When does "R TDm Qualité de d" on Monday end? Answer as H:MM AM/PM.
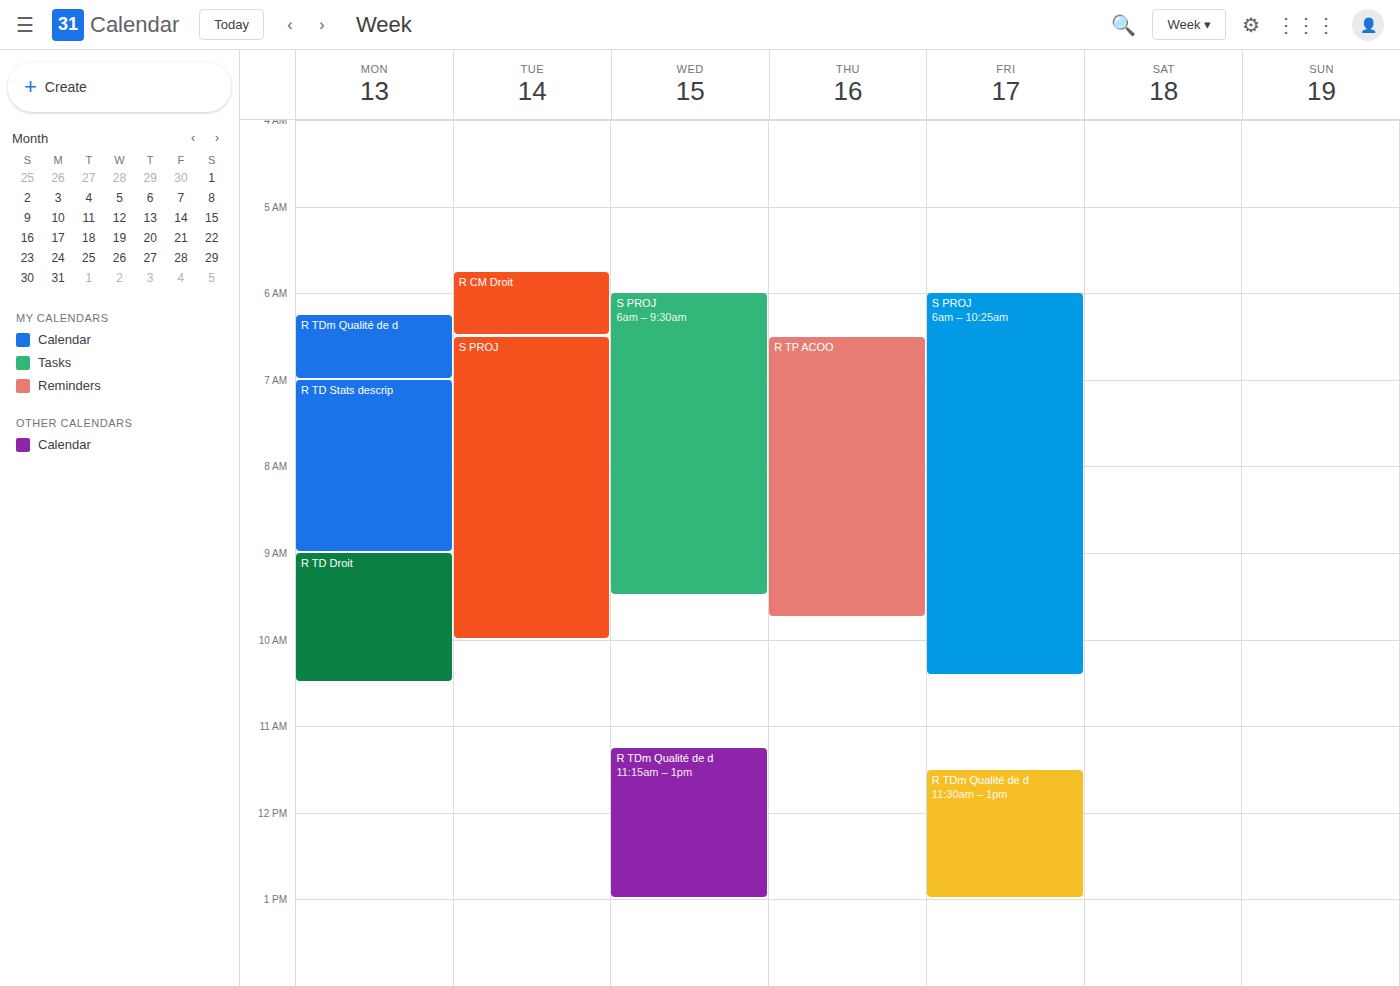
7:00 AM